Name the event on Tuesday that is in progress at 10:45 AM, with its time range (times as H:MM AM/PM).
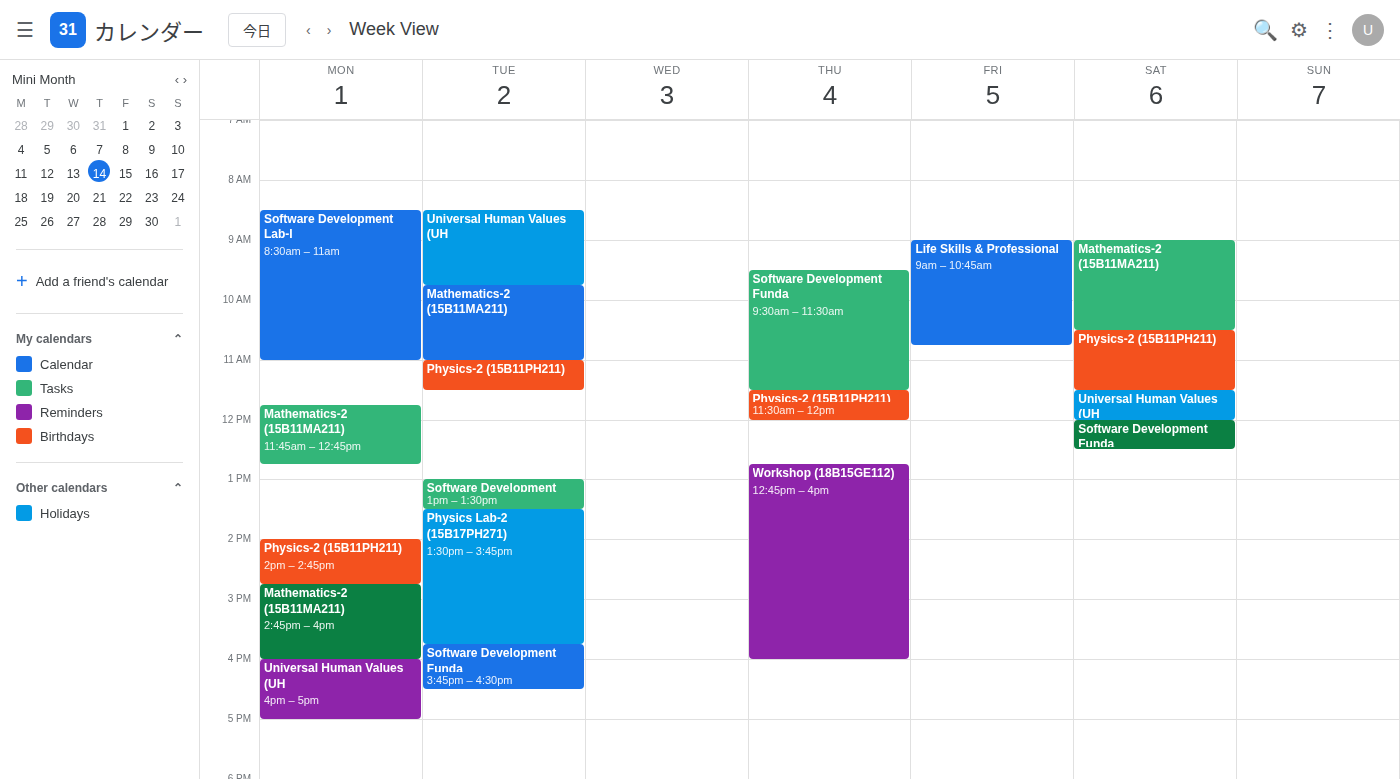
"Mathematics-2 (15B11MA211)", 9:45 AM to 11:00 AM